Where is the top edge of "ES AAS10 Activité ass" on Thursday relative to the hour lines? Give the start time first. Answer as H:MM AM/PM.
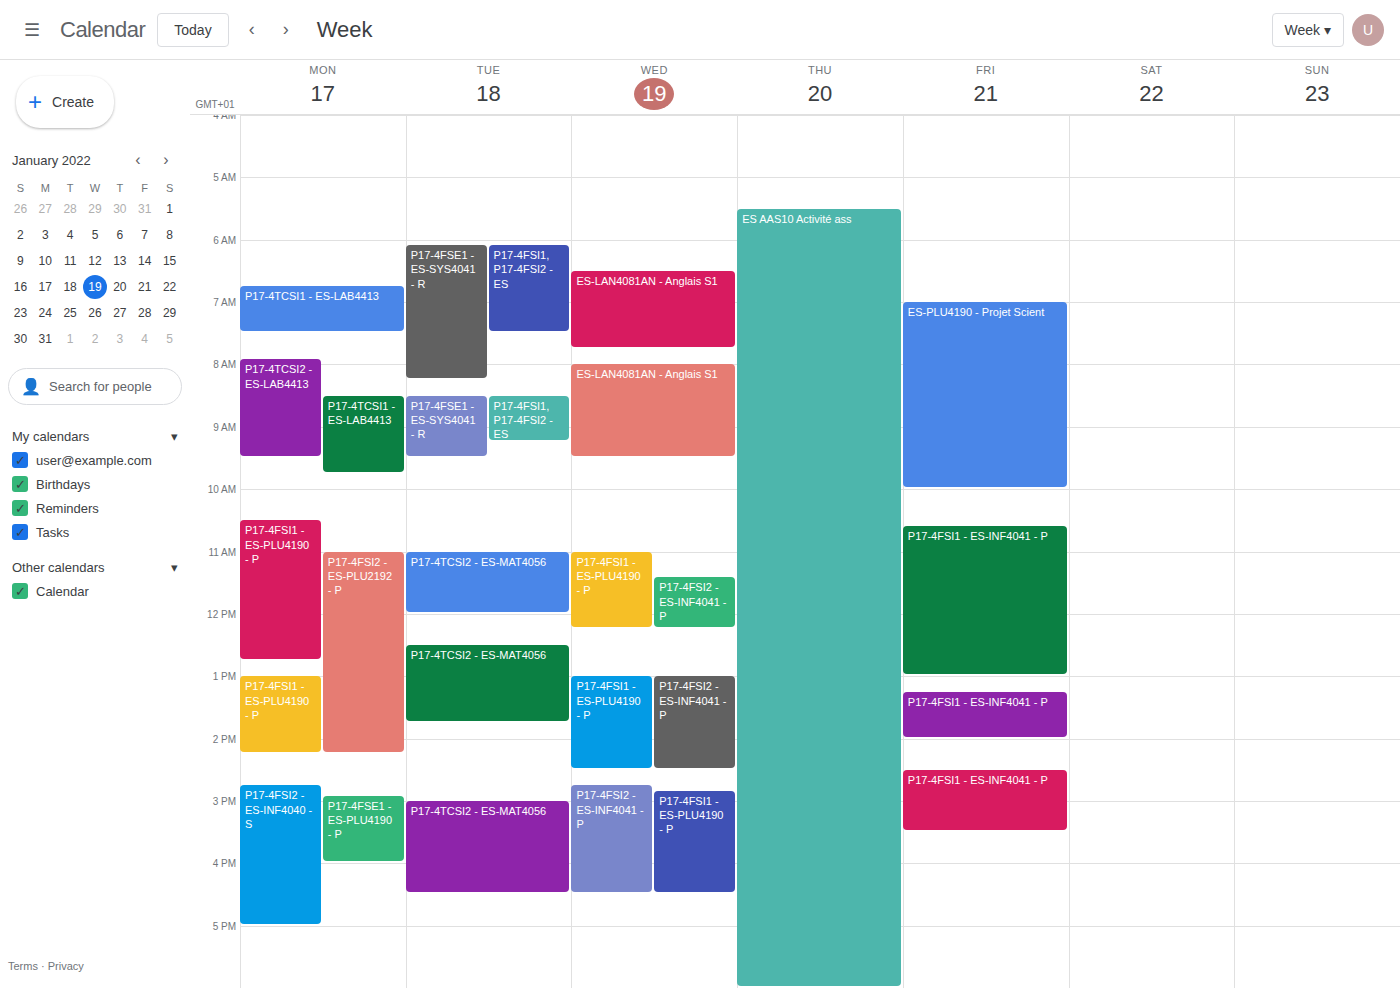
5:30 AM -- halfway between the 5 AM and 6 AM lines.